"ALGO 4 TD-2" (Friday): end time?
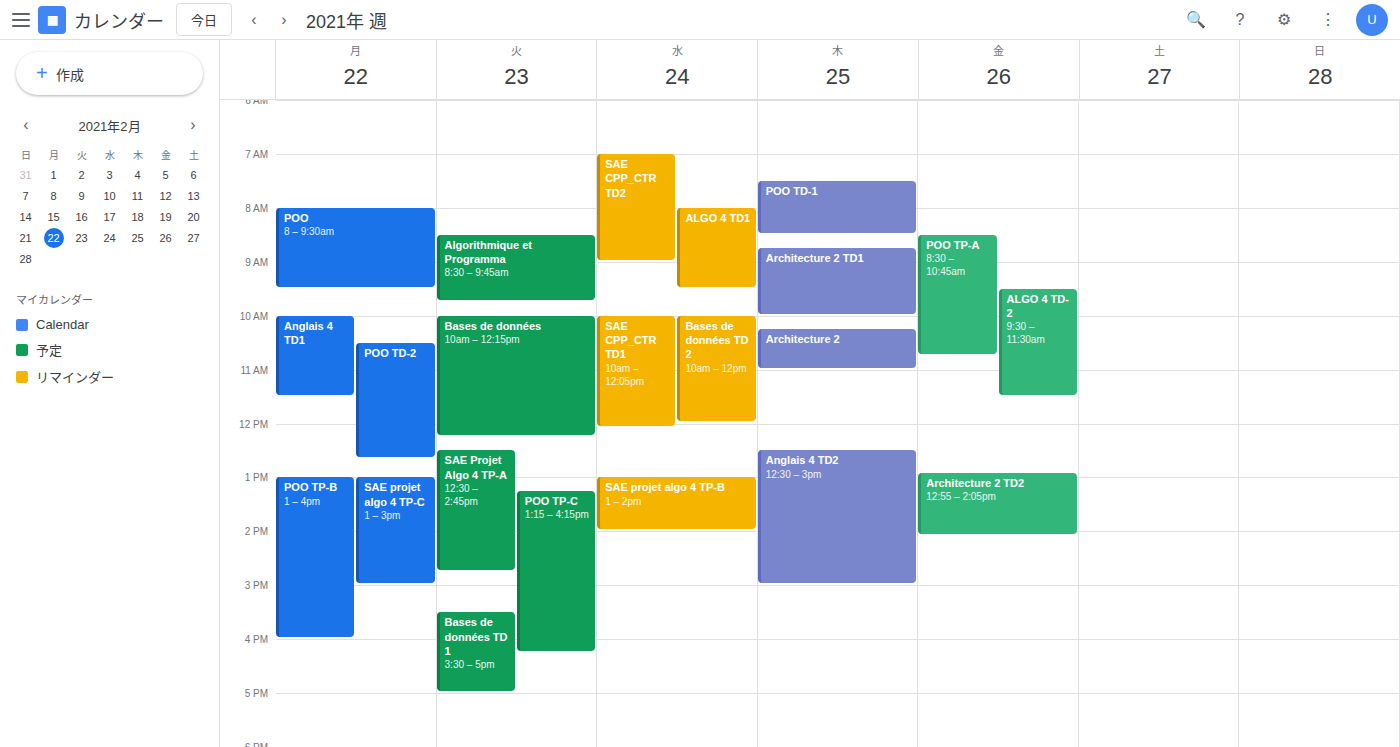
11:30 AM